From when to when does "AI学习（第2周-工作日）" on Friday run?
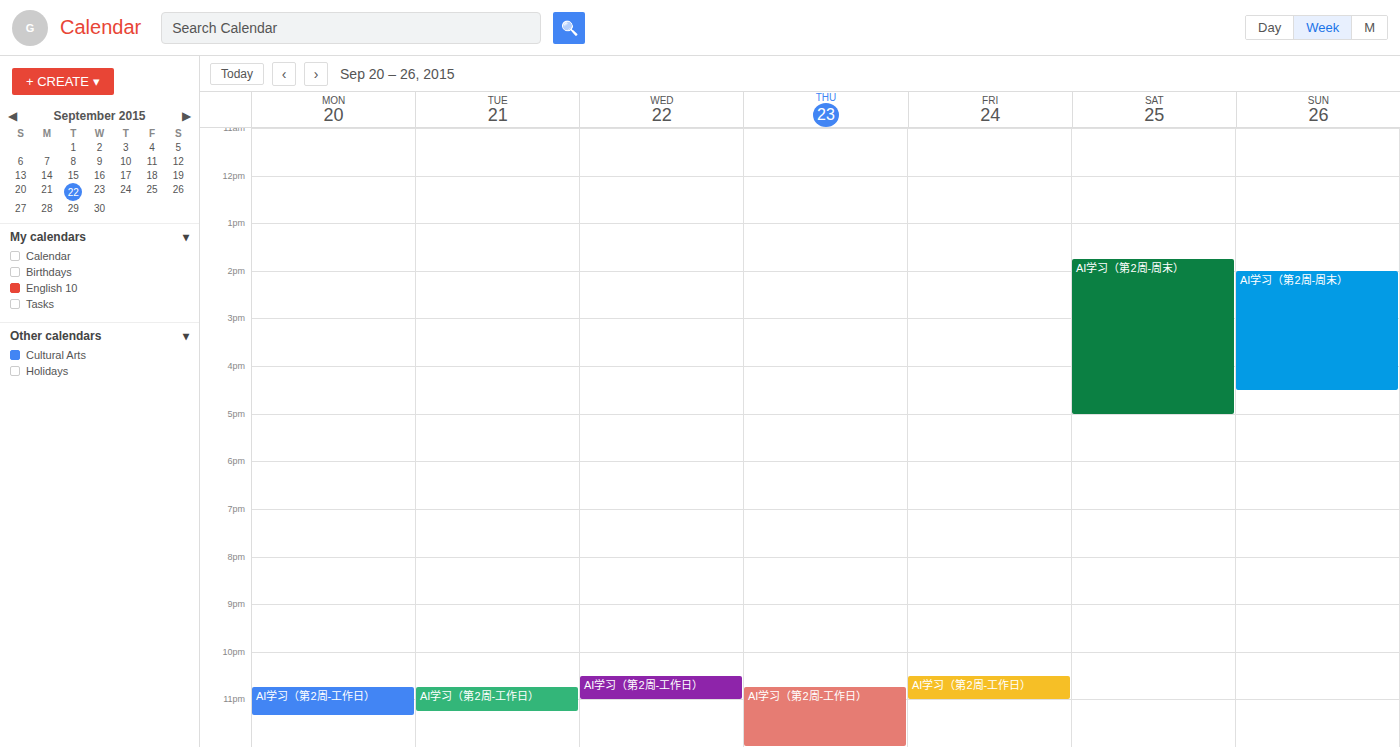
10:30 PM to 11:00 PM